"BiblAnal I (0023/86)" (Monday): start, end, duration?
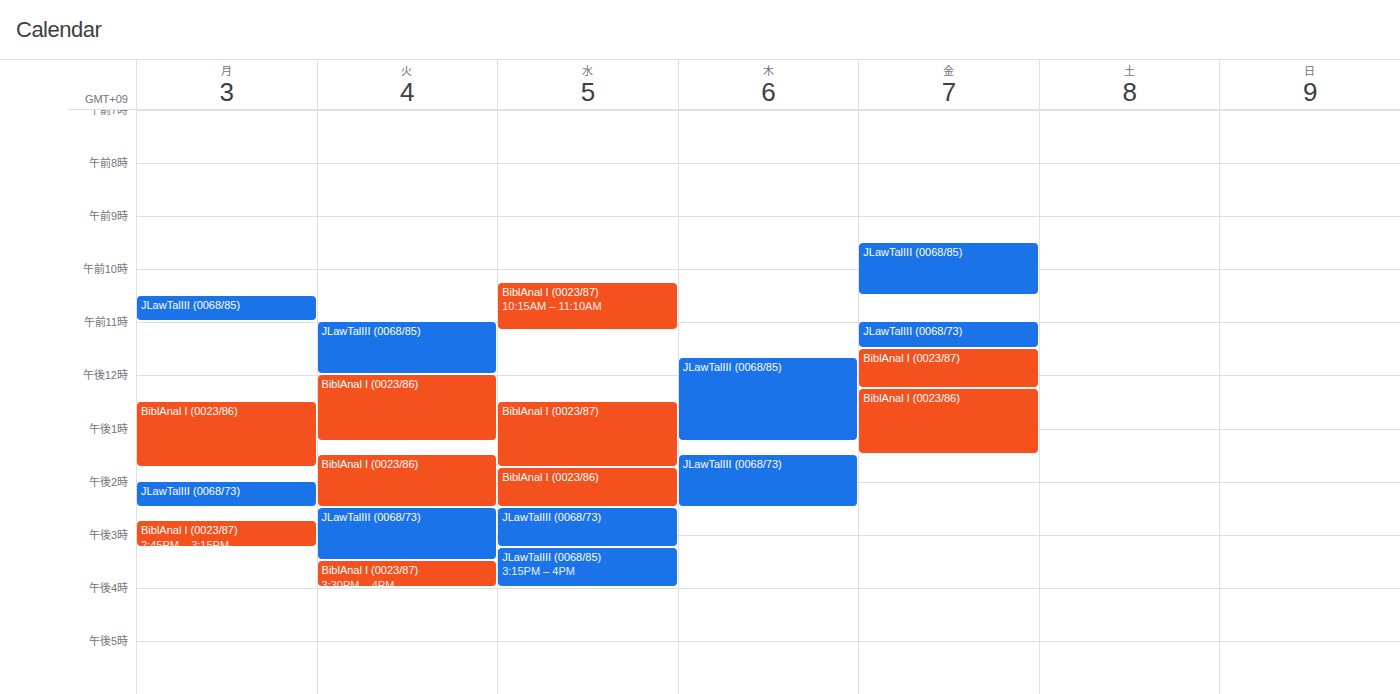
12:30 PM to 1:45 PM, 1 hour 15 minutes